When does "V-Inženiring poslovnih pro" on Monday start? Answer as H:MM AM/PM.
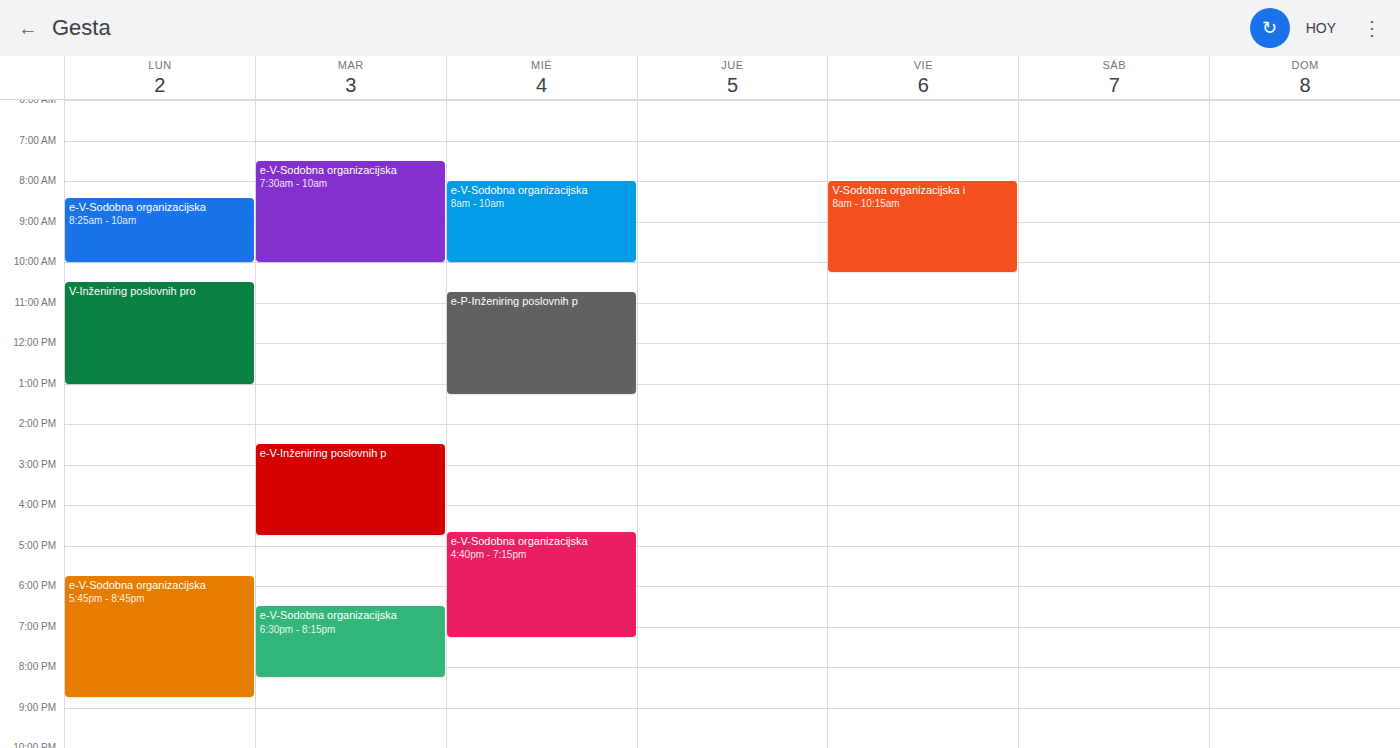
10:30 AM